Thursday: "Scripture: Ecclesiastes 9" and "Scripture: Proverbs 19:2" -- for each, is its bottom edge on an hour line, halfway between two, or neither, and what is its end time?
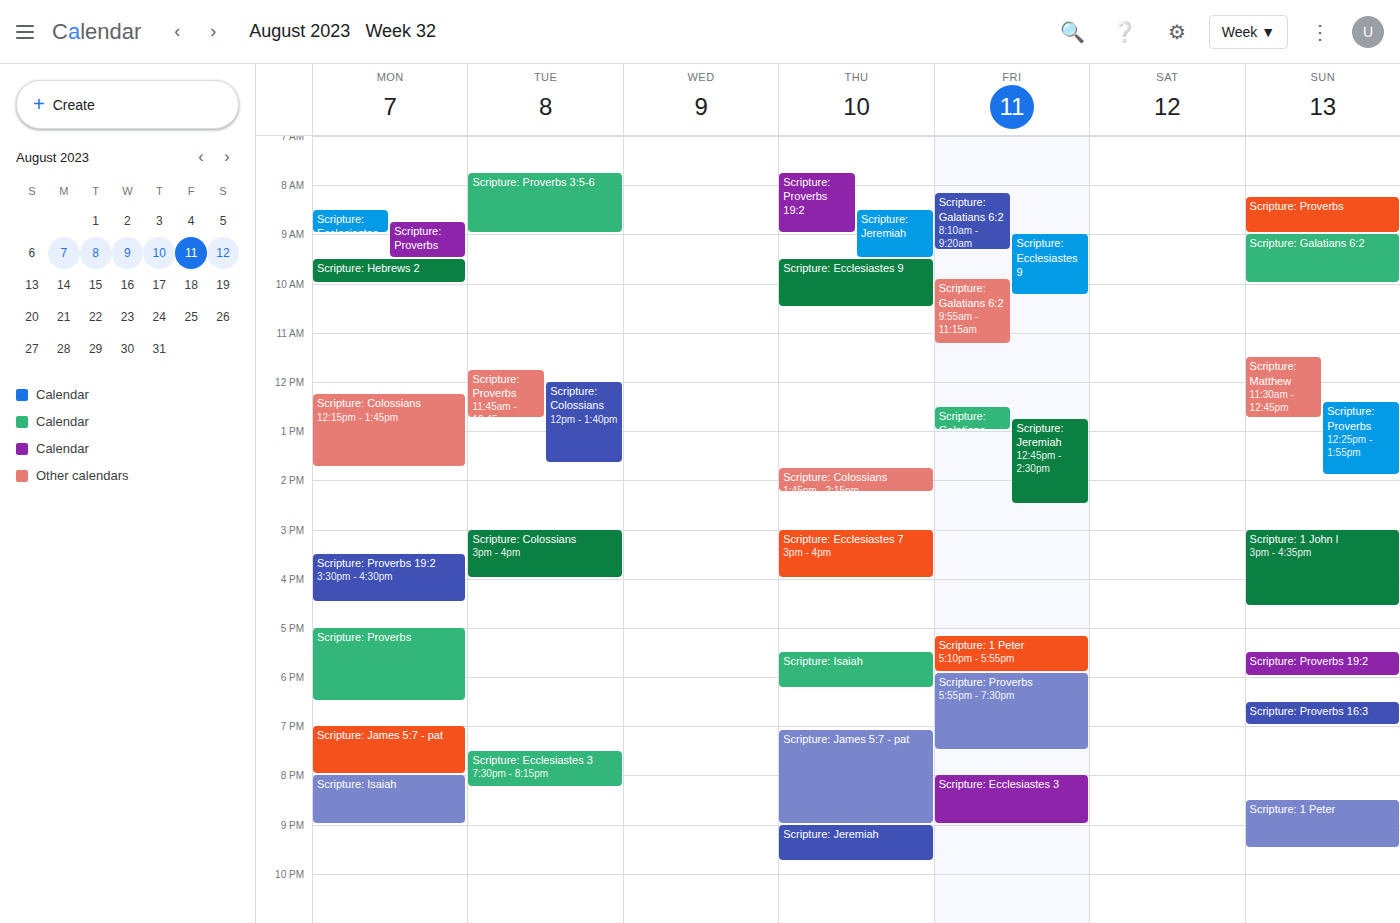
"Scripture: Ecclesiastes 9": 10:30 AM, halfway between the 10 AM and 11 AM lines. "Scripture: Proverbs 19:2": 9:00 AM, exactly on the 9 AM line.